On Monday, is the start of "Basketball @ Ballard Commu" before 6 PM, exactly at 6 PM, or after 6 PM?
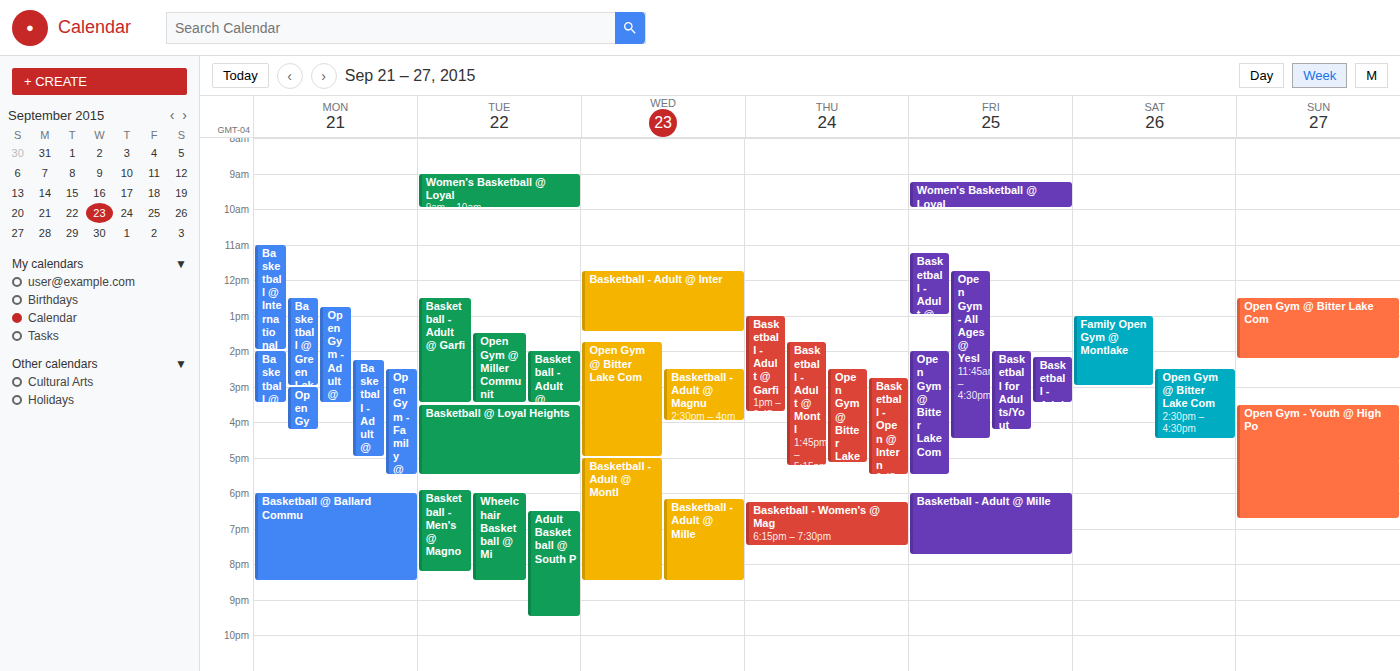
6:00 PM -- exactly at 6 PM, on the 6 PM line.